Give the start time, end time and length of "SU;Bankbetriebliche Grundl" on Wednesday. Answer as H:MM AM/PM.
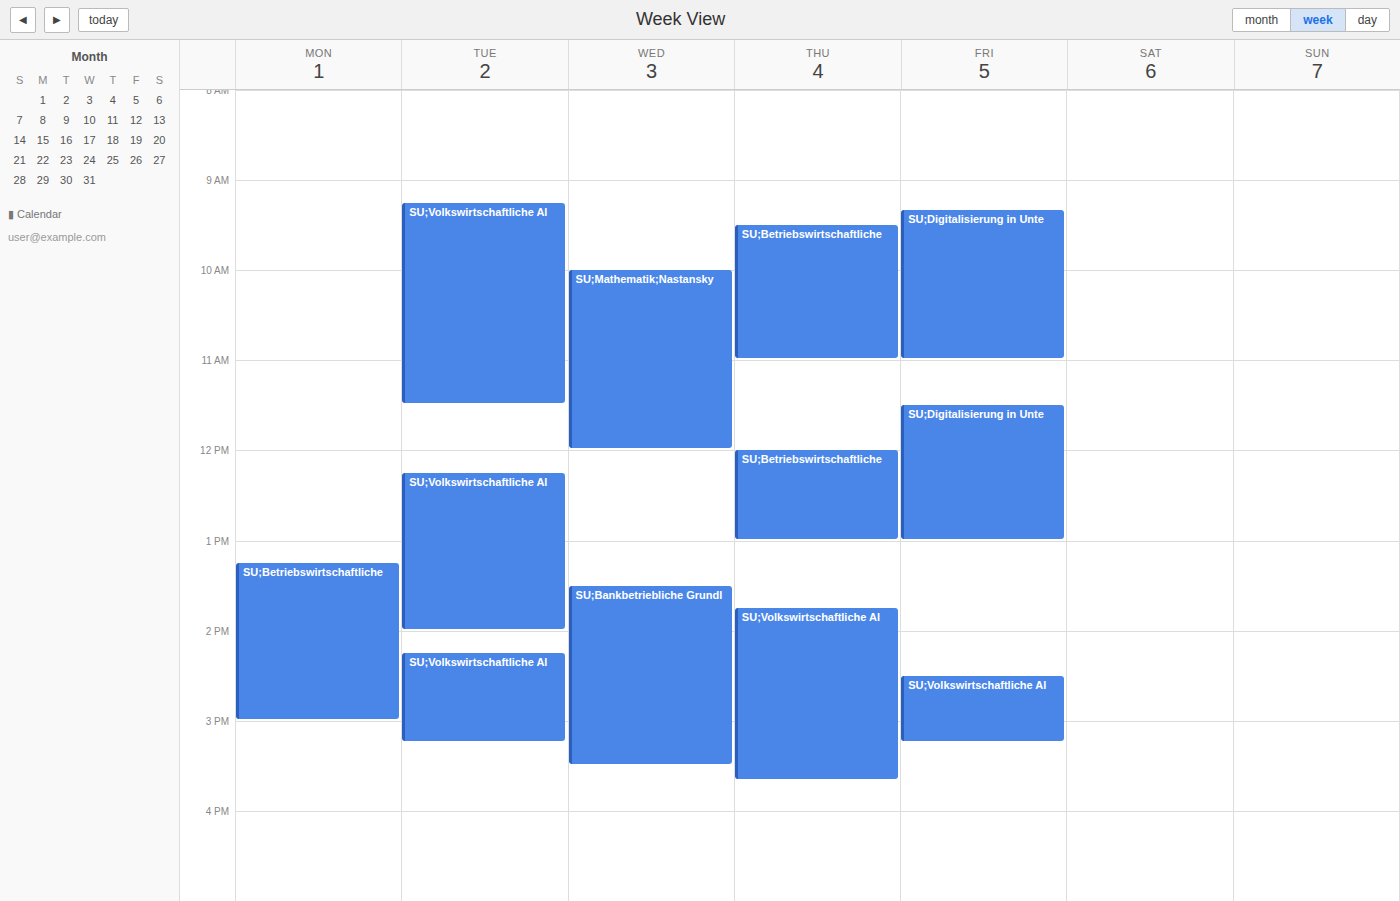
1:30 PM to 3:30 PM, 2 hours